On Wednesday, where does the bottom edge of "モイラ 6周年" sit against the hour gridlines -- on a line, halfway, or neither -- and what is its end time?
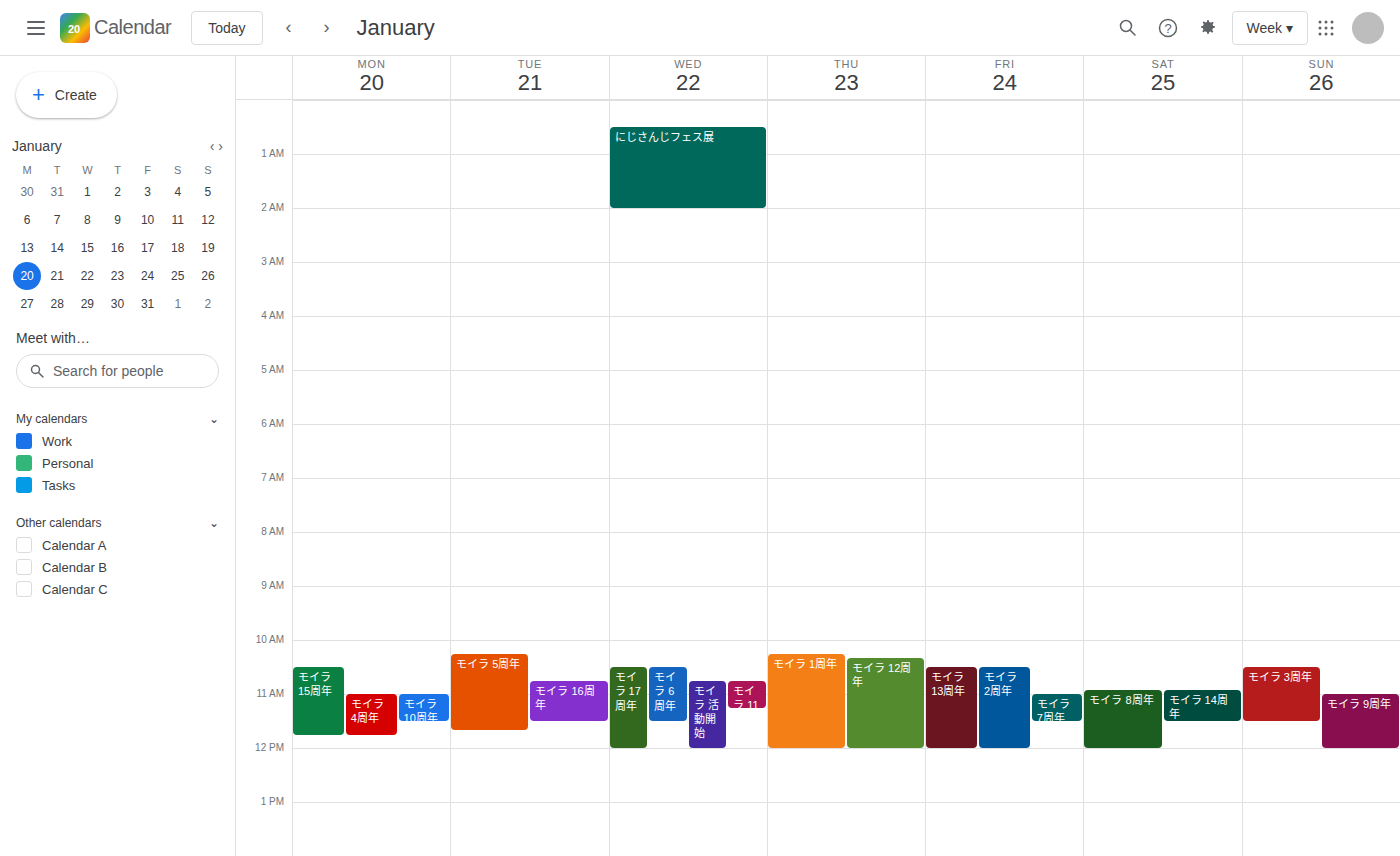
11:30 AM -- halfway between the 11 AM and 12 PM lines.